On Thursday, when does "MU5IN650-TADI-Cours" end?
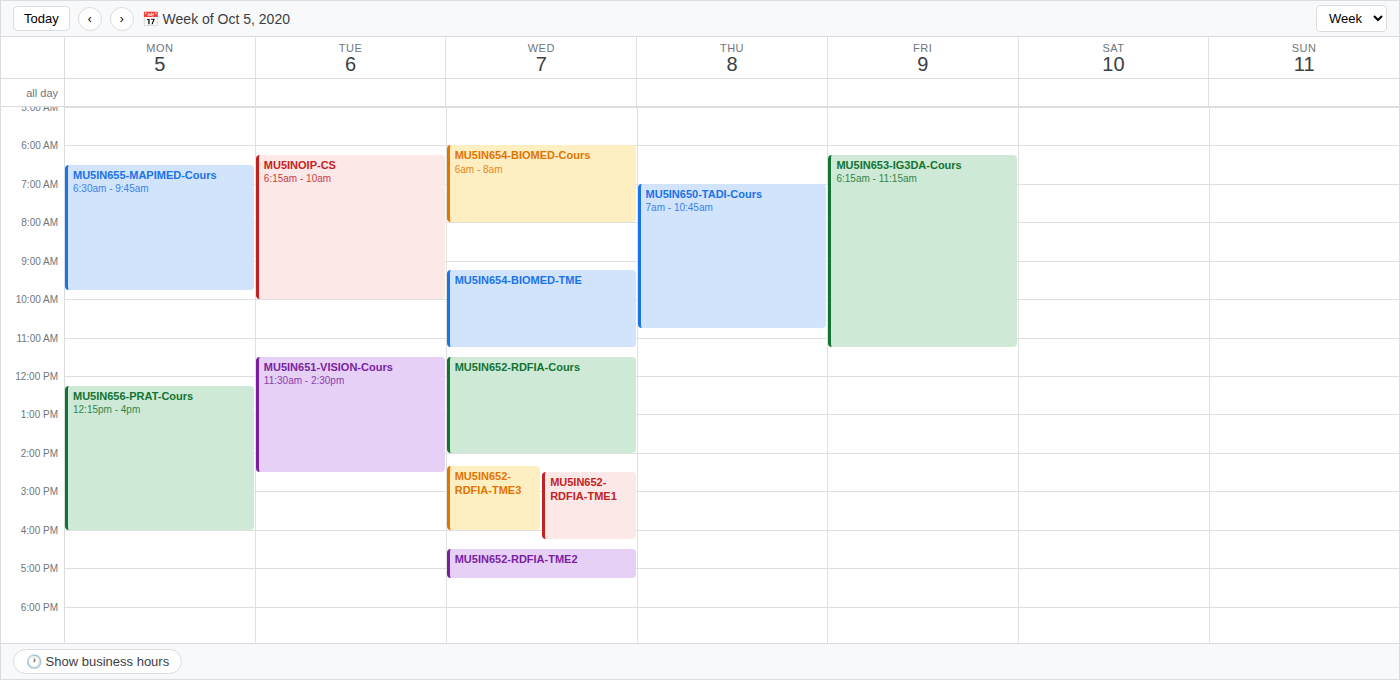
10:45